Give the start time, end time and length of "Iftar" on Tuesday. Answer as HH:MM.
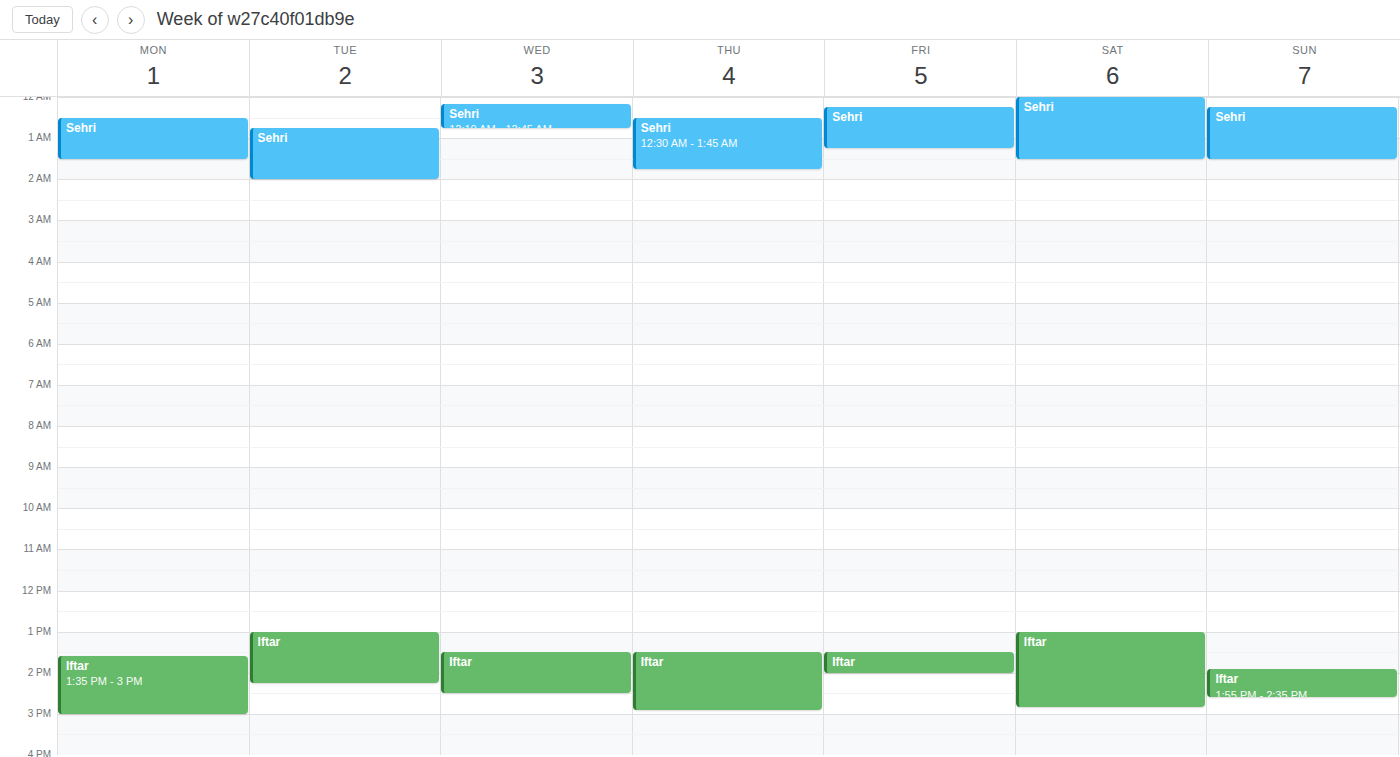
13:00 to 14:15, 1 hour 15 minutes